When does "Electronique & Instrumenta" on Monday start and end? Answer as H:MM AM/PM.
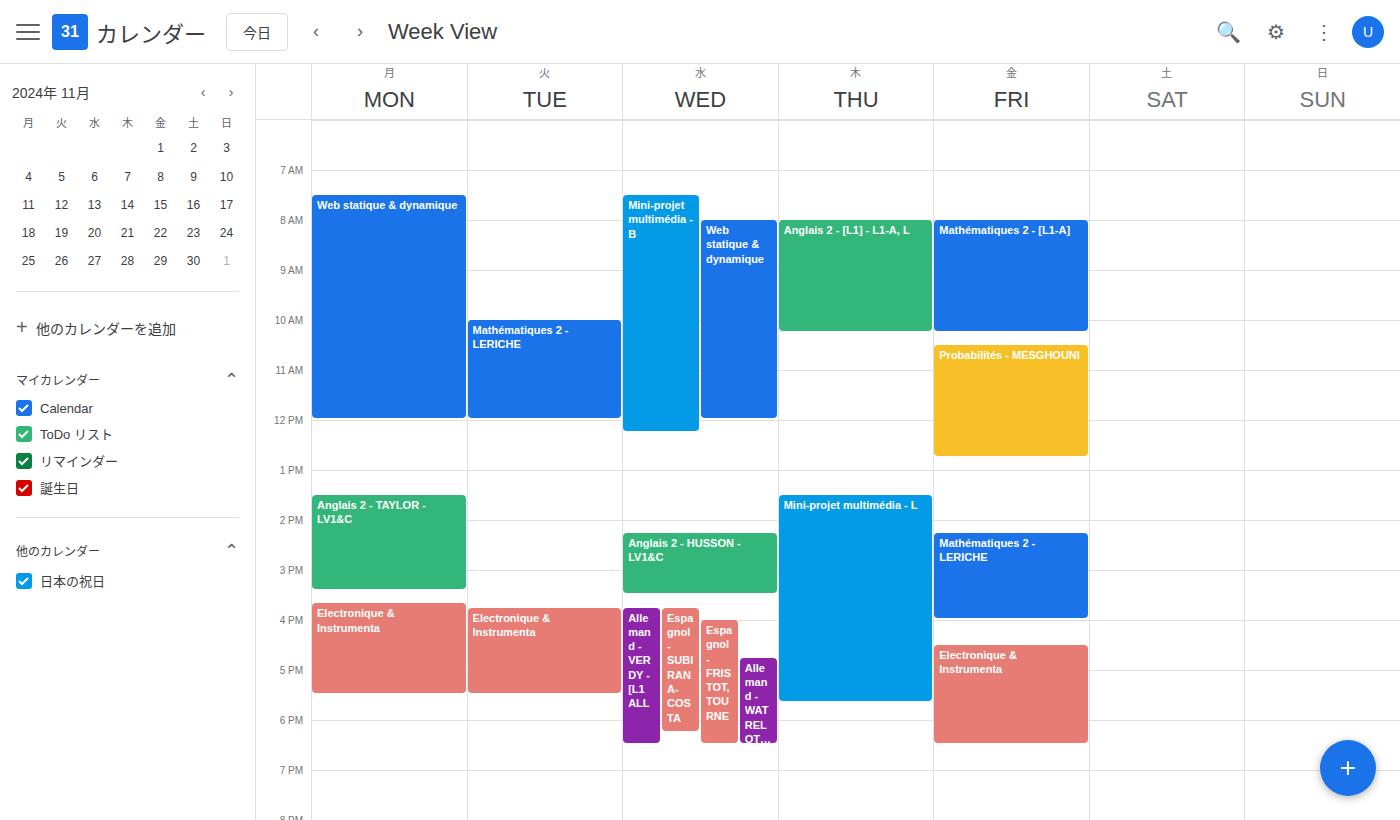
3:40 PM to 5:30 PM